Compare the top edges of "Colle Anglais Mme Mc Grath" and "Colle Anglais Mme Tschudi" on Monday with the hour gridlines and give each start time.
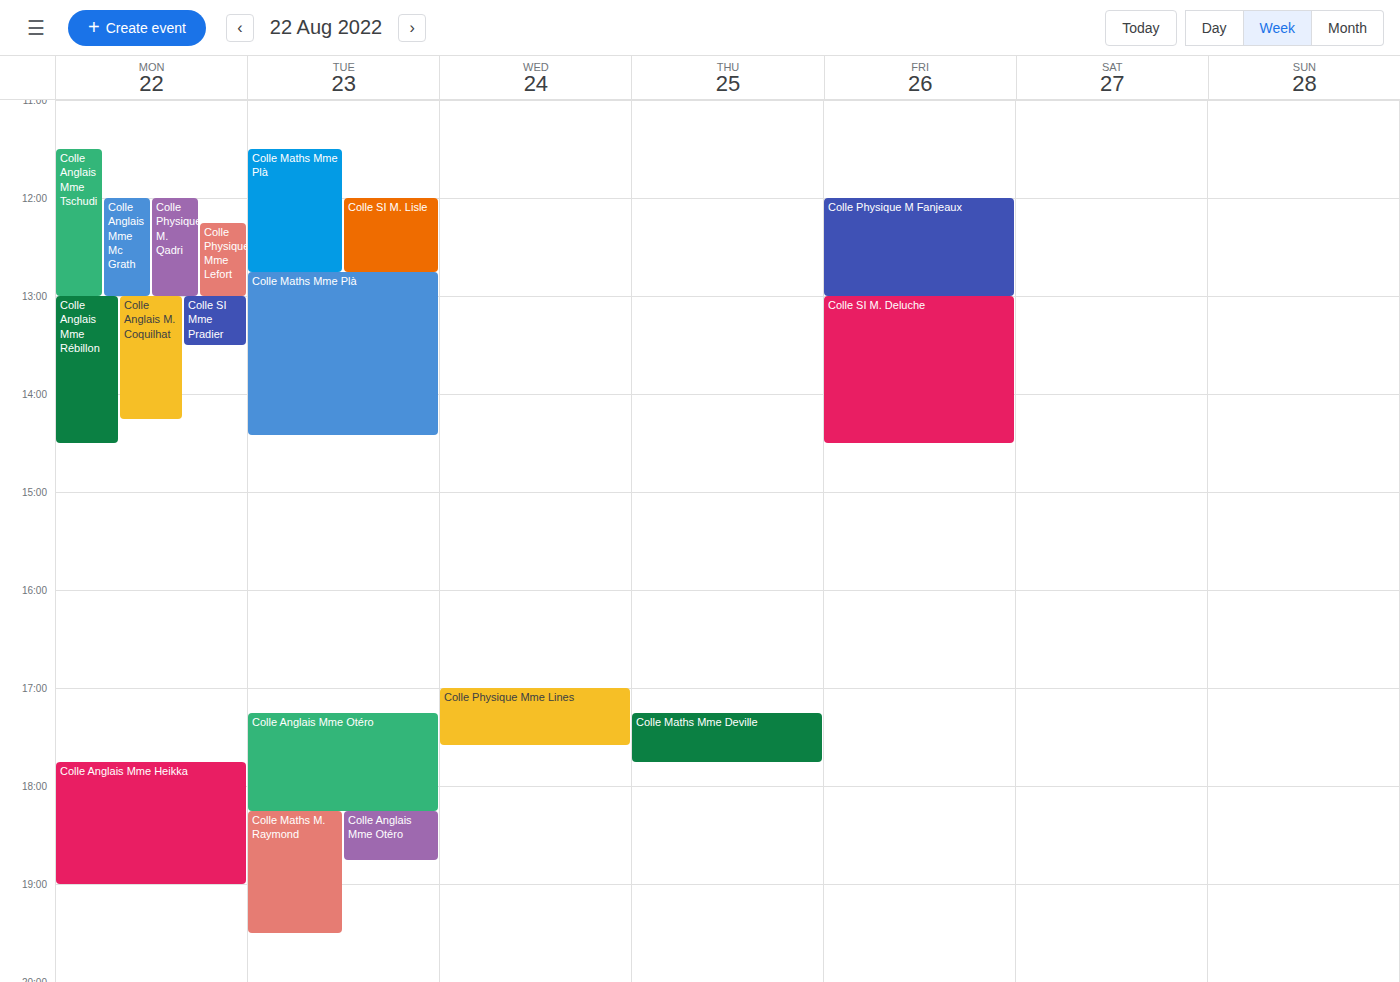
"Colle Anglais Mme Mc Grath": 12:00 PM, exactly on the 12 PM line. "Colle Anglais Mme Tschudi": 11:30 AM, halfway between the 11 AM and 12 PM lines.